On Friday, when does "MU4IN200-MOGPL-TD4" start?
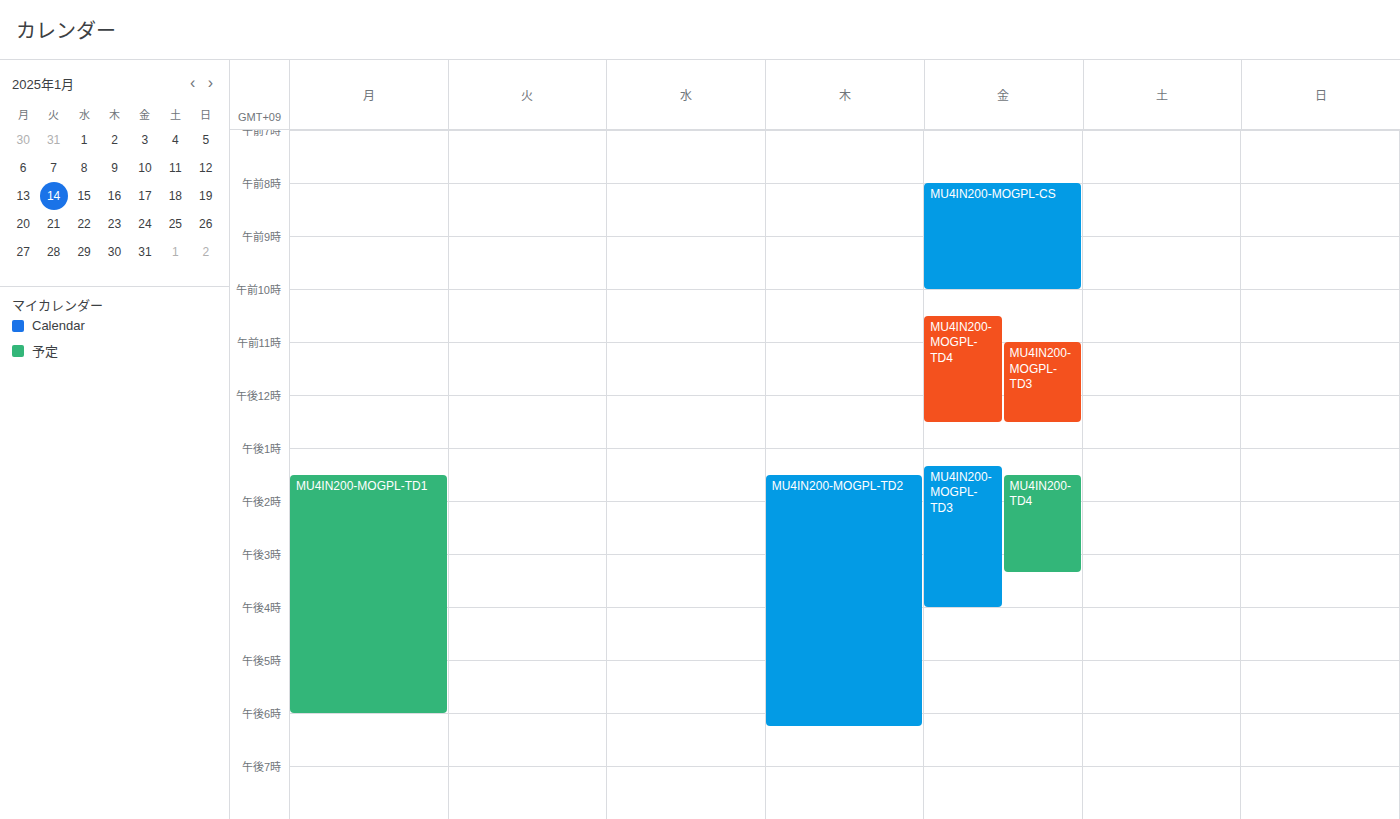
10:30